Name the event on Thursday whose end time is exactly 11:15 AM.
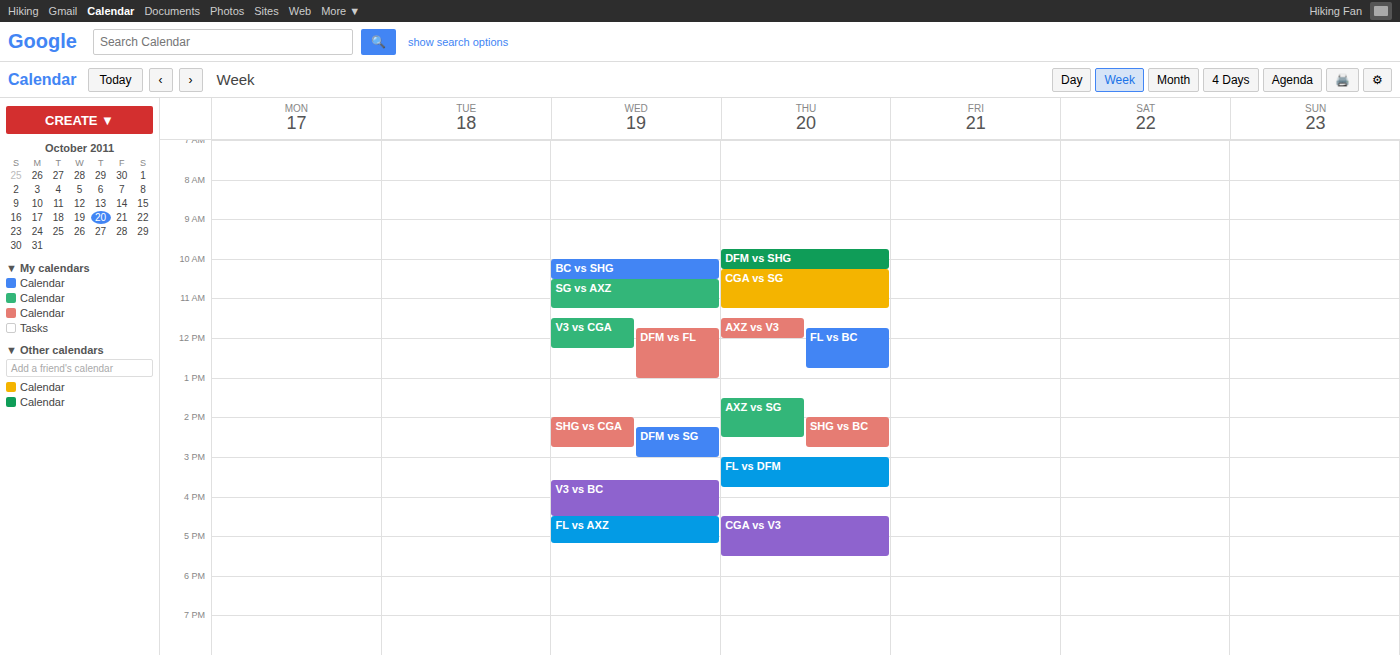
"CGA vs SG"